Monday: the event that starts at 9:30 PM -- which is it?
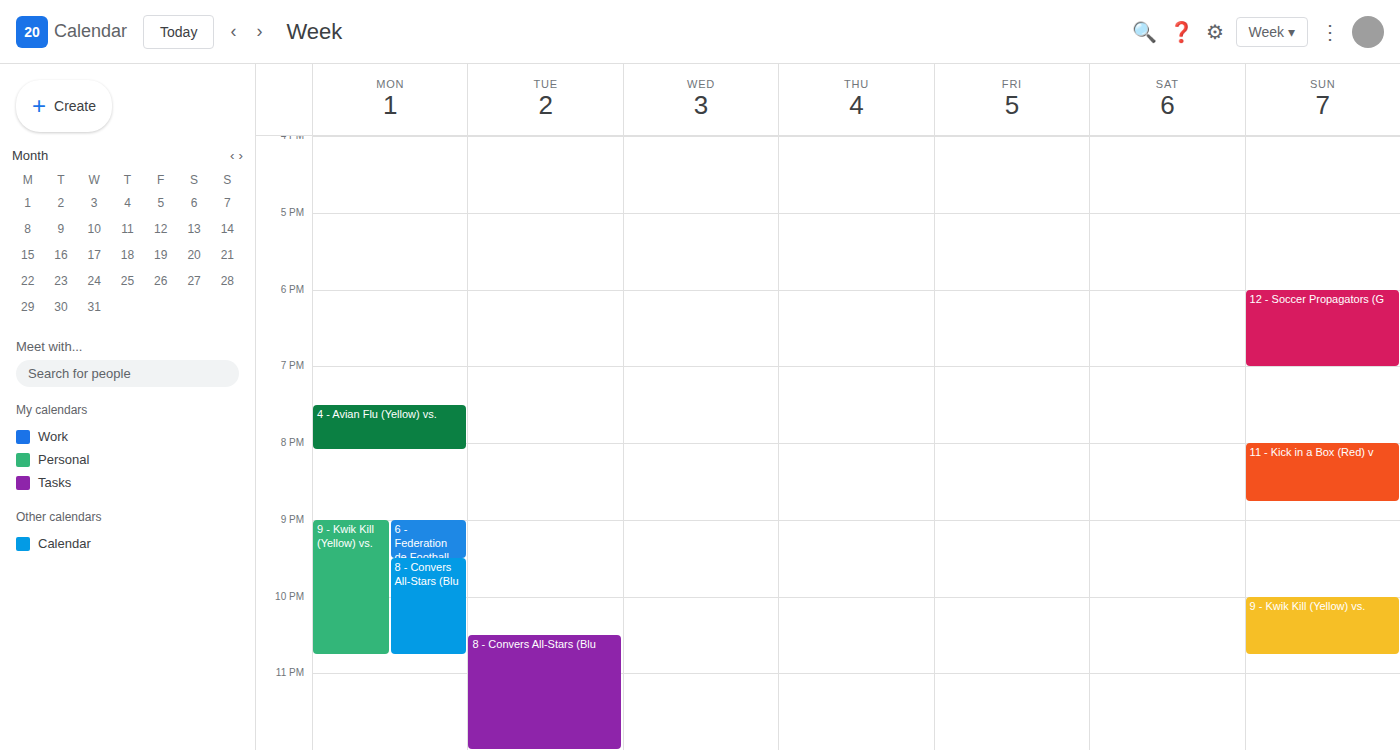
"8 - Convers All-Stars (Blu"